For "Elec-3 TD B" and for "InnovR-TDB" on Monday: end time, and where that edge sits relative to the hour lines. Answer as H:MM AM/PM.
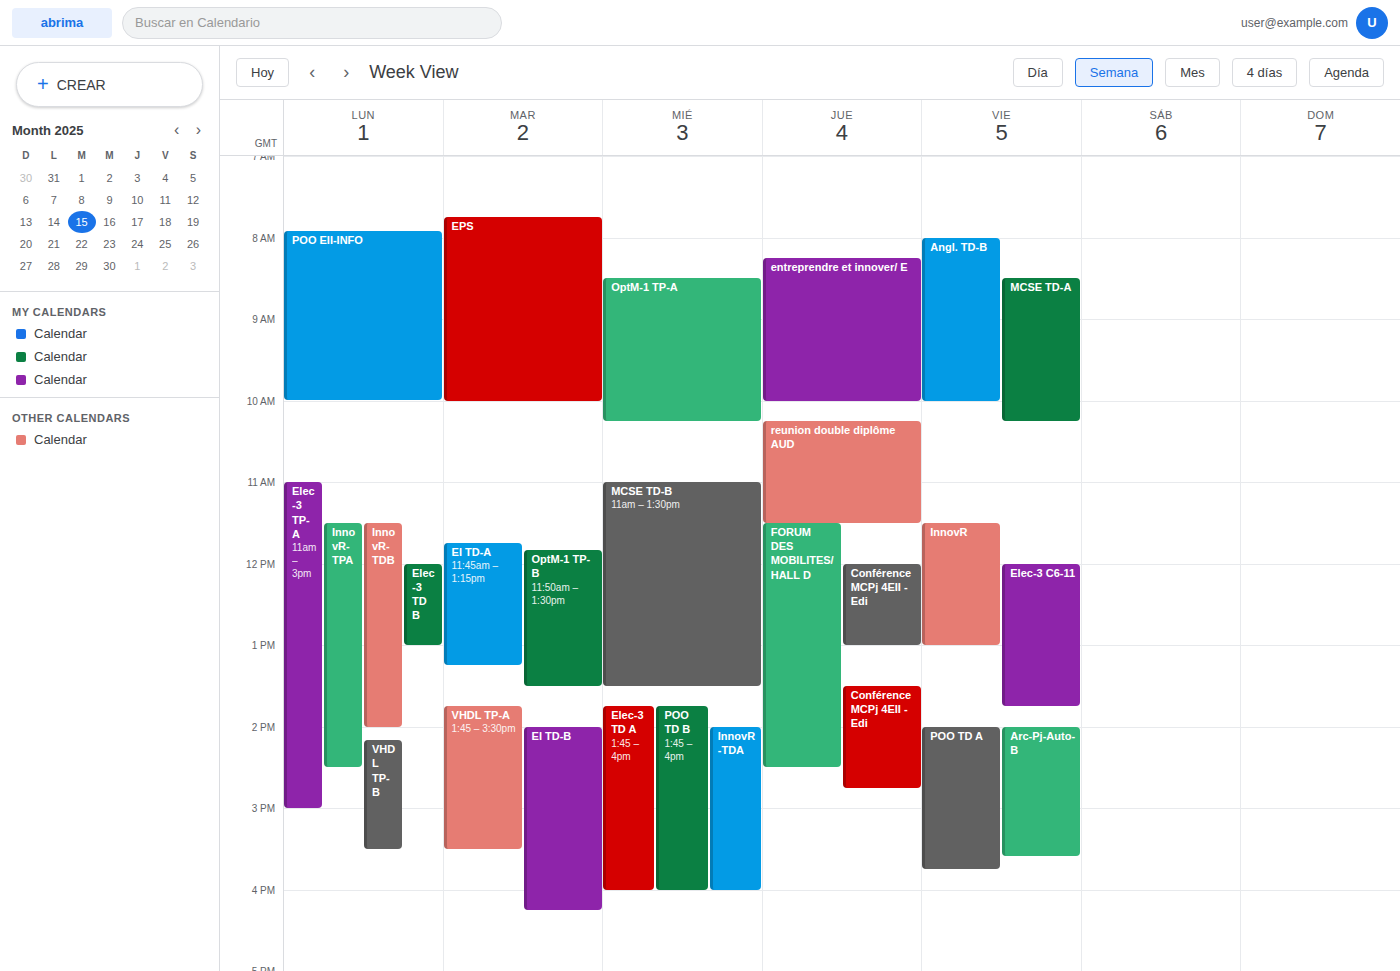
"Elec-3 TD B": 1:00 PM, exactly on the 1 PM line. "InnovR-TDB": 2:00 PM, exactly on the 2 PM line.